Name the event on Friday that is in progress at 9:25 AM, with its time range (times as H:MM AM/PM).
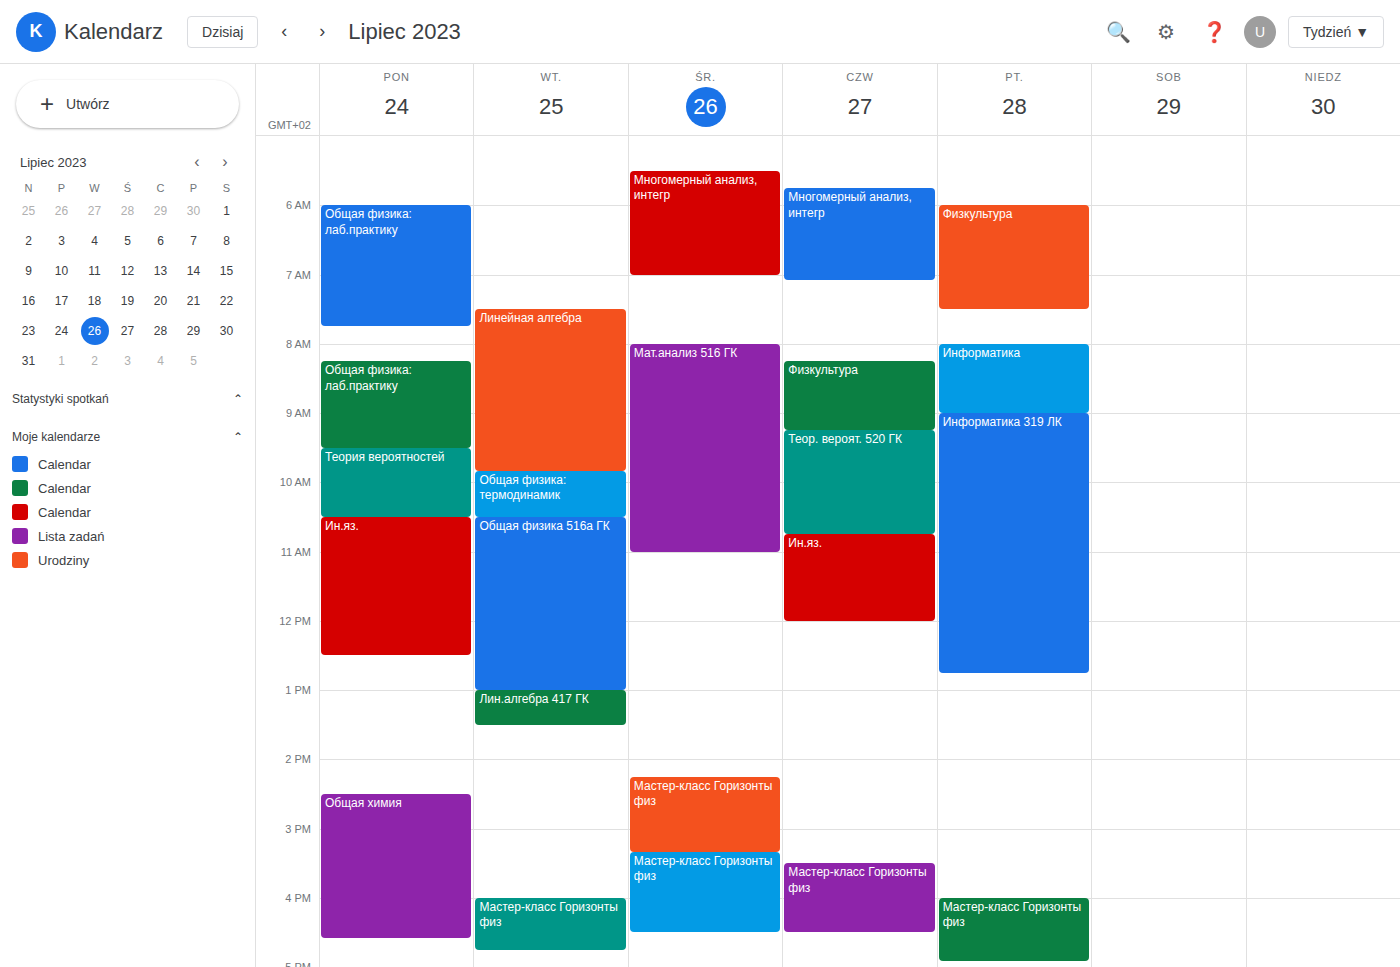
"Информатика 319 ЛК", 9:00 AM to 12:45 PM